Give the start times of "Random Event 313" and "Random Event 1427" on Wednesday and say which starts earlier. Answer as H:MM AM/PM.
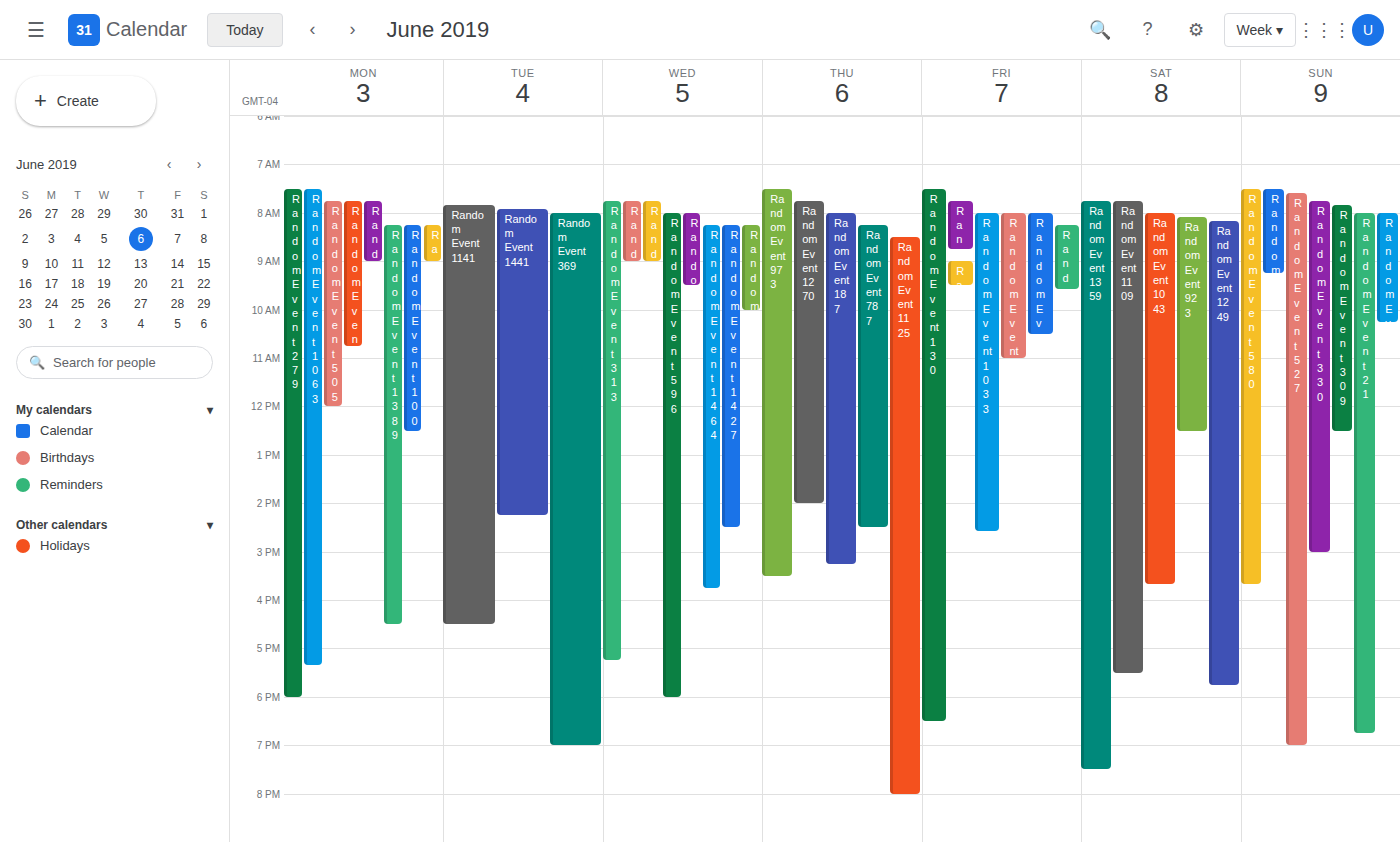
"Random Event 313" 7:45 AM; "Random Event 1427" 8:15 AM.